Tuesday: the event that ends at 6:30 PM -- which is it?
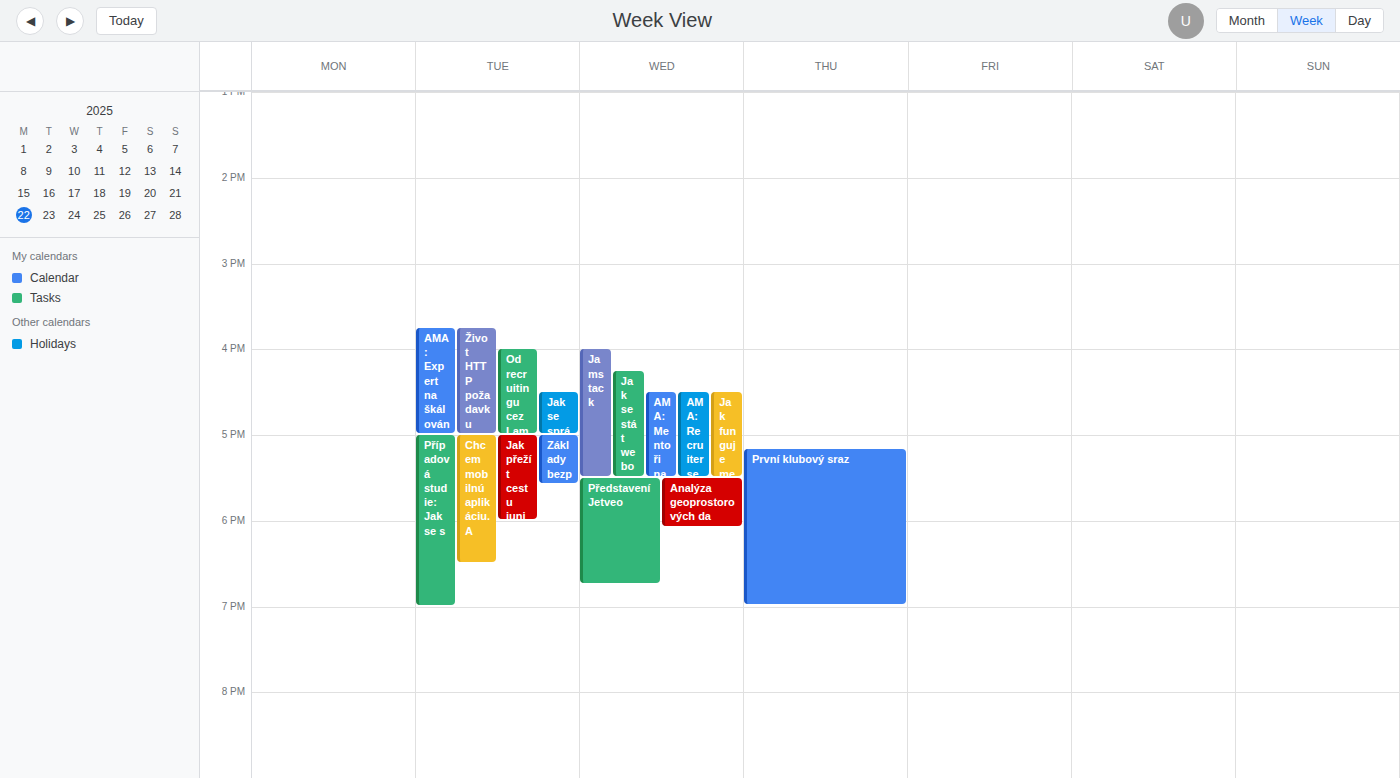
"Chcem mobilnú aplikáciu. A"